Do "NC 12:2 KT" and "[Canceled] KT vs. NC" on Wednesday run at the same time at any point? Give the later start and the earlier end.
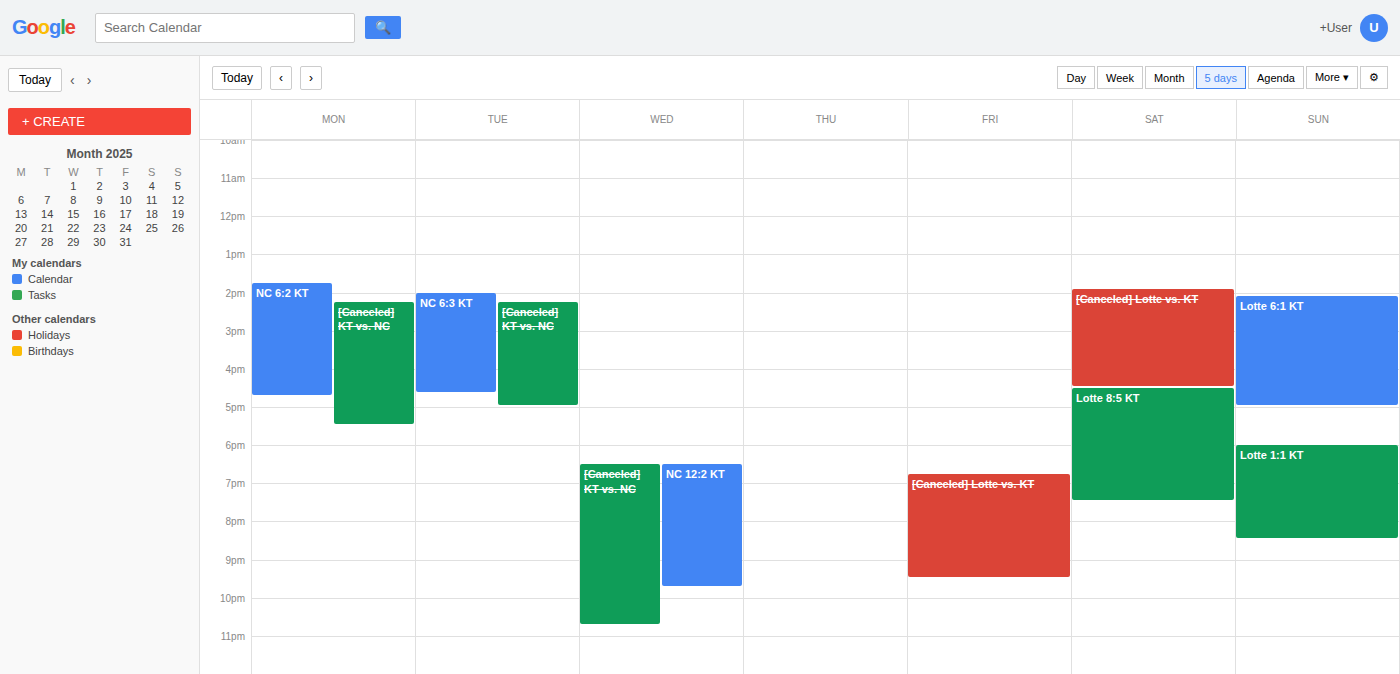
"NC 12:2 KT" runs 6:30 PM to 9:45 PM, inside "[Canceled] KT vs. NC" -- they overlap.